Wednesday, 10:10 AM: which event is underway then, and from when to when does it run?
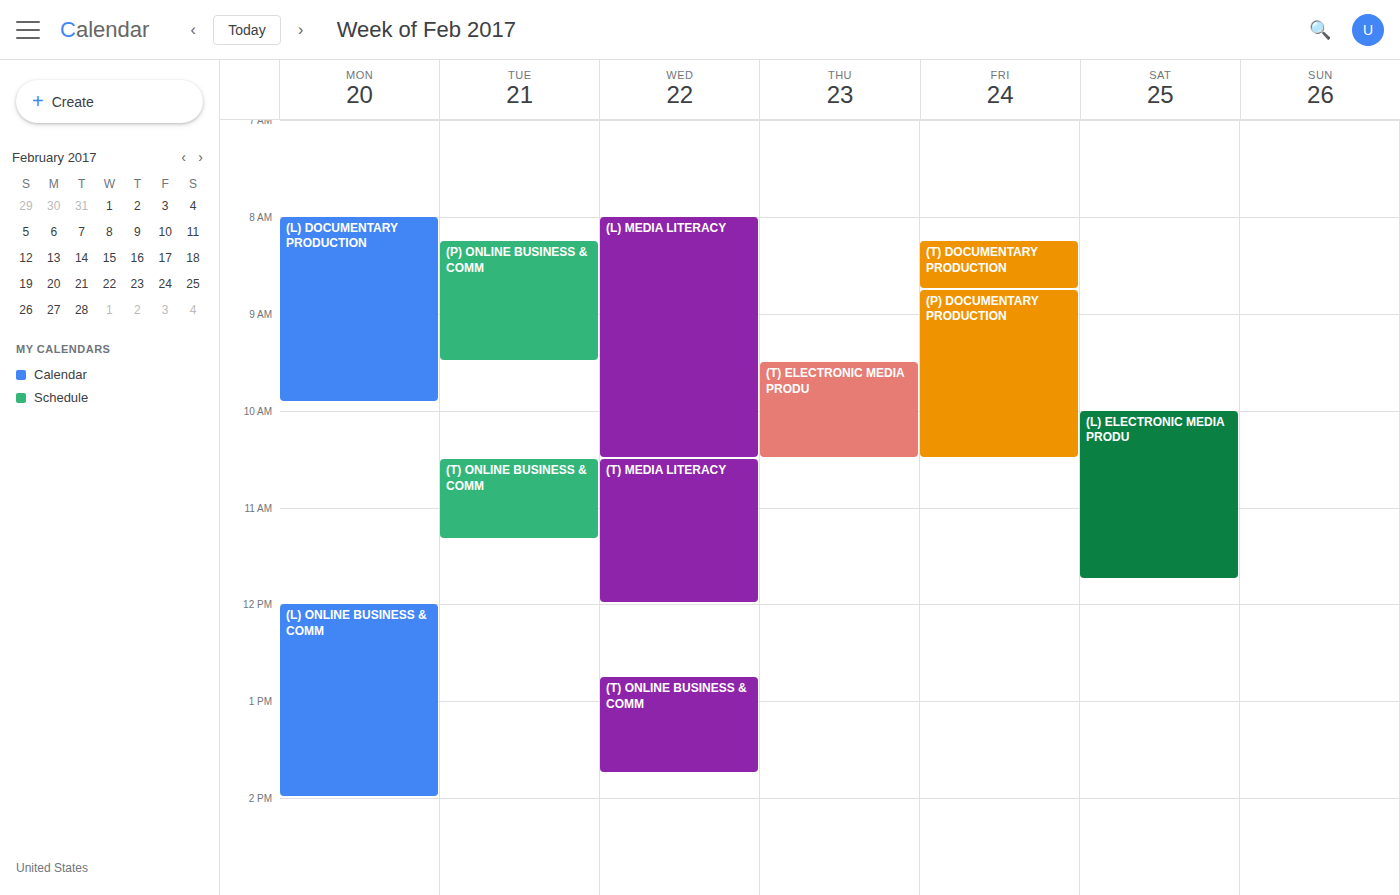
"(L) MEDIA LITERACY", 8:00 AM to 10:30 AM